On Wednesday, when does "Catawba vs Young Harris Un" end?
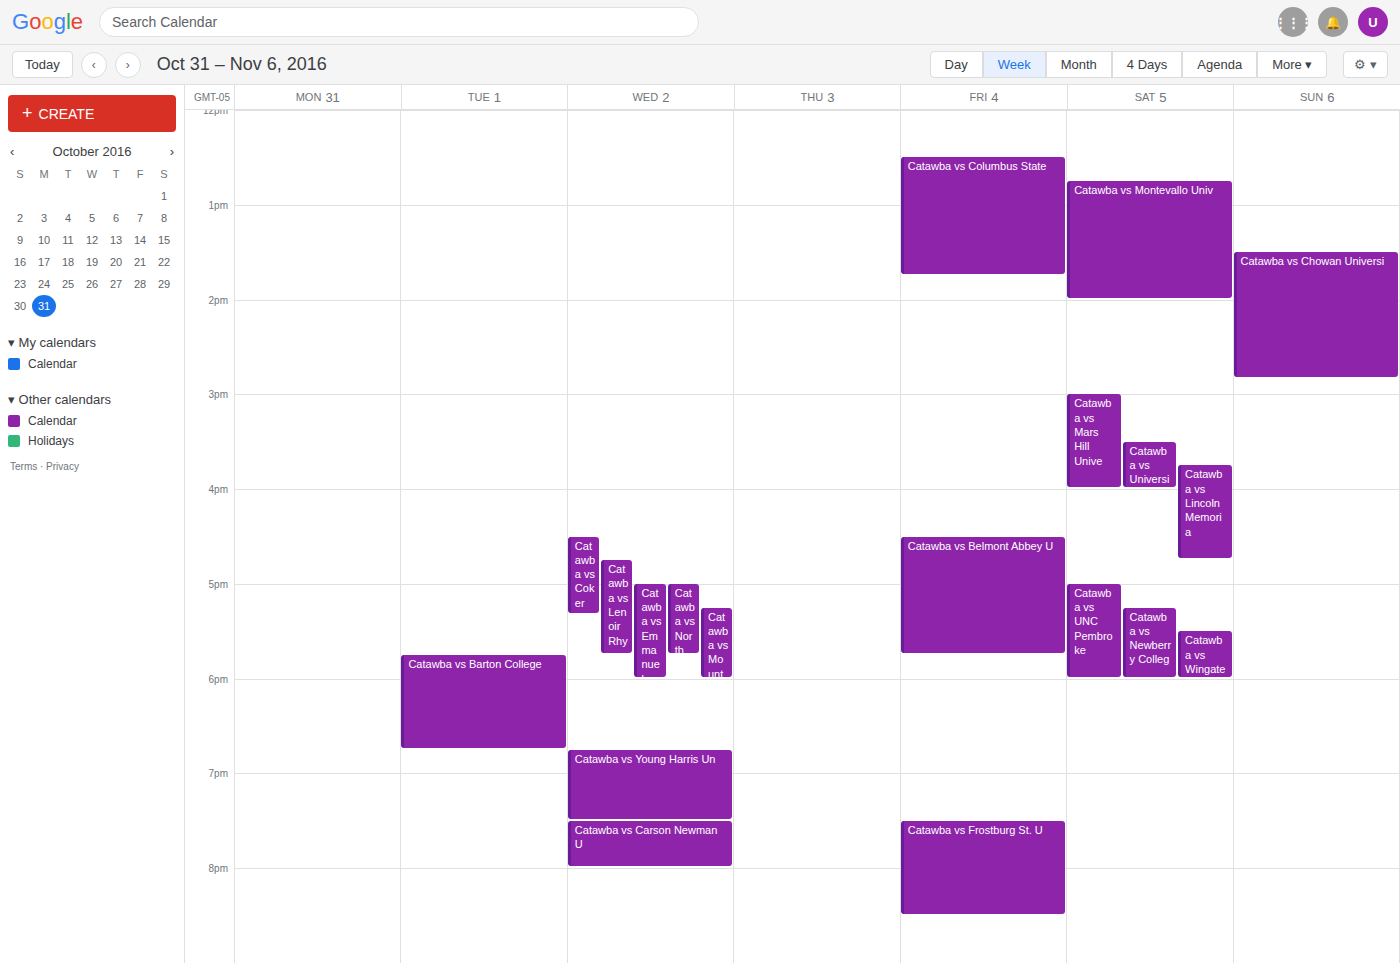
7:30 PM